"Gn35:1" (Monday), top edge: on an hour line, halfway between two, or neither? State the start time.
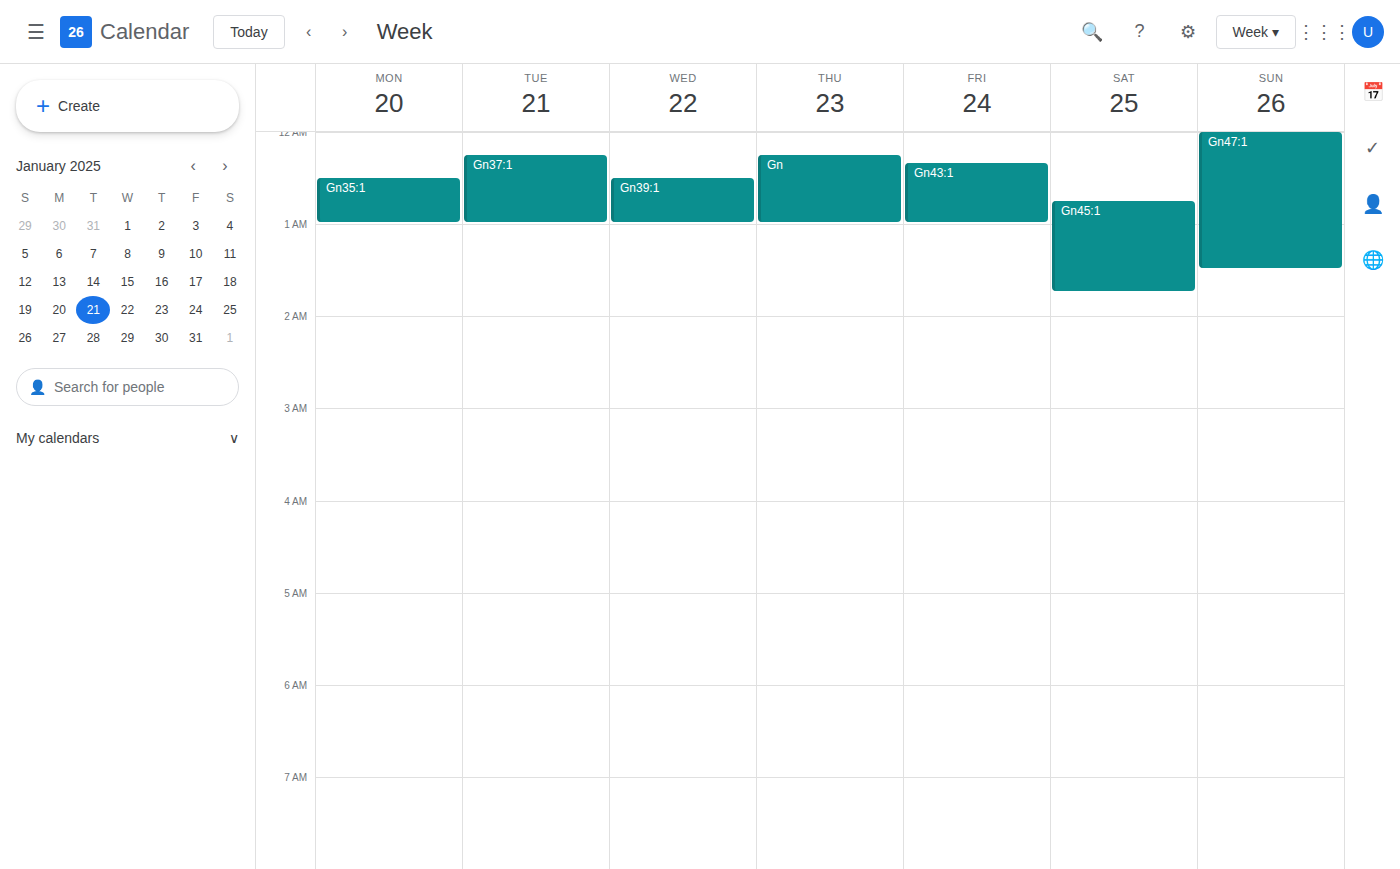
12:30 AM -- halfway between the 12 AM and 1 AM lines.